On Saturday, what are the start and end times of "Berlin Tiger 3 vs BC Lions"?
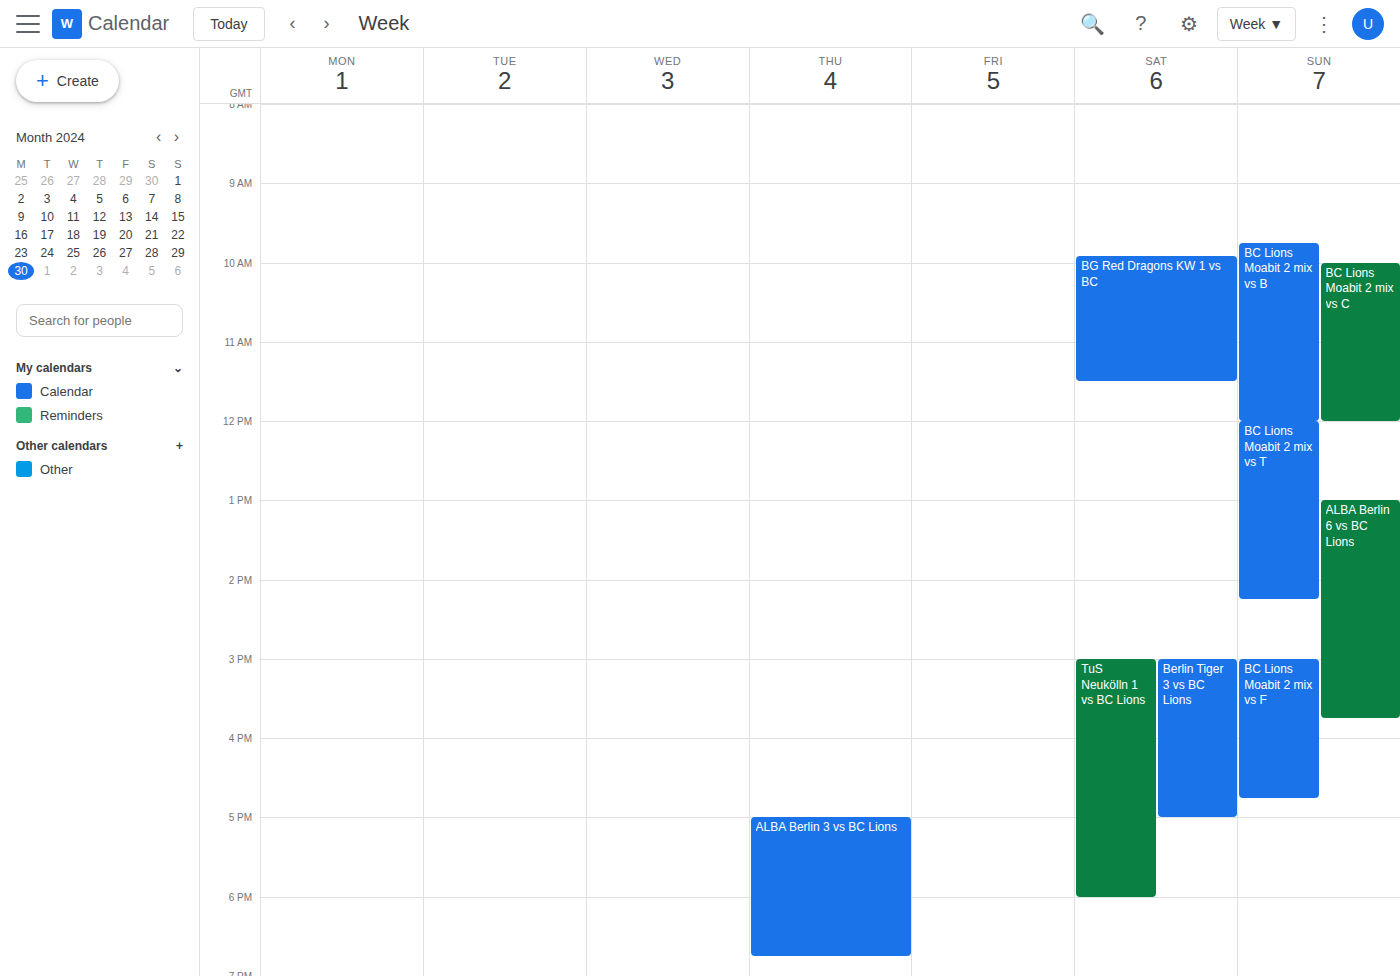
3:00 PM to 5:00 PM